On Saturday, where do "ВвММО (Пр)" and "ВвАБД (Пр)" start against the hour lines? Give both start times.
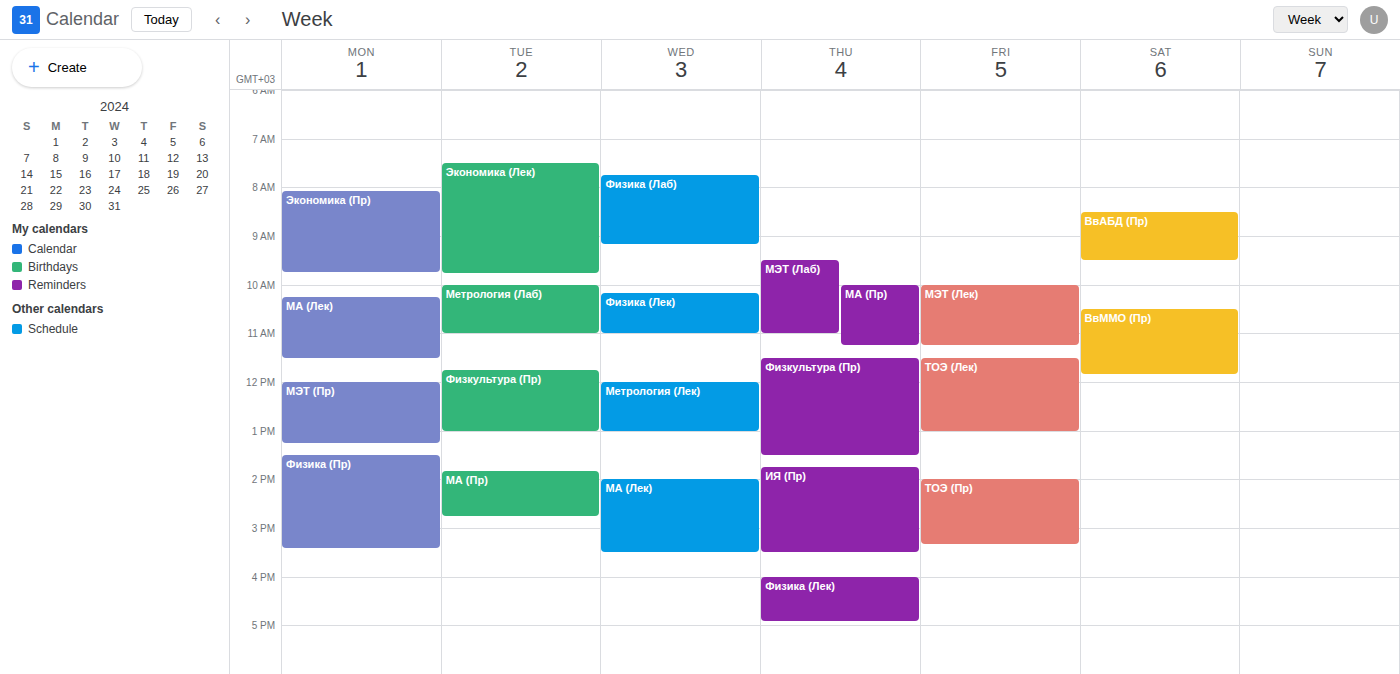
"ВвММО (Пр)": 10:30 AM, halfway between the 10 AM and 11 AM lines. "ВвАБД (Пр)": 8:30 AM, halfway between the 8 AM and 9 AM lines.